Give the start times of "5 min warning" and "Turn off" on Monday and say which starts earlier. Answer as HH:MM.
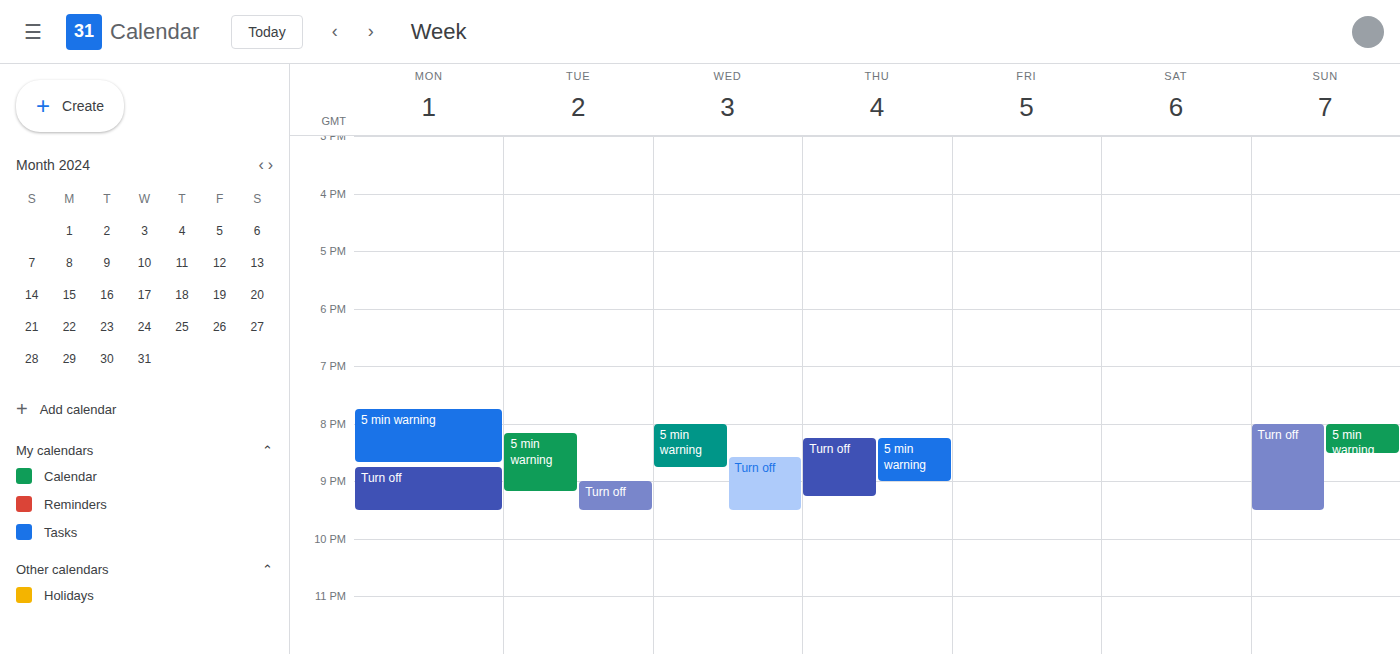
"5 min warning" 19:45; "Turn off" 20:45.